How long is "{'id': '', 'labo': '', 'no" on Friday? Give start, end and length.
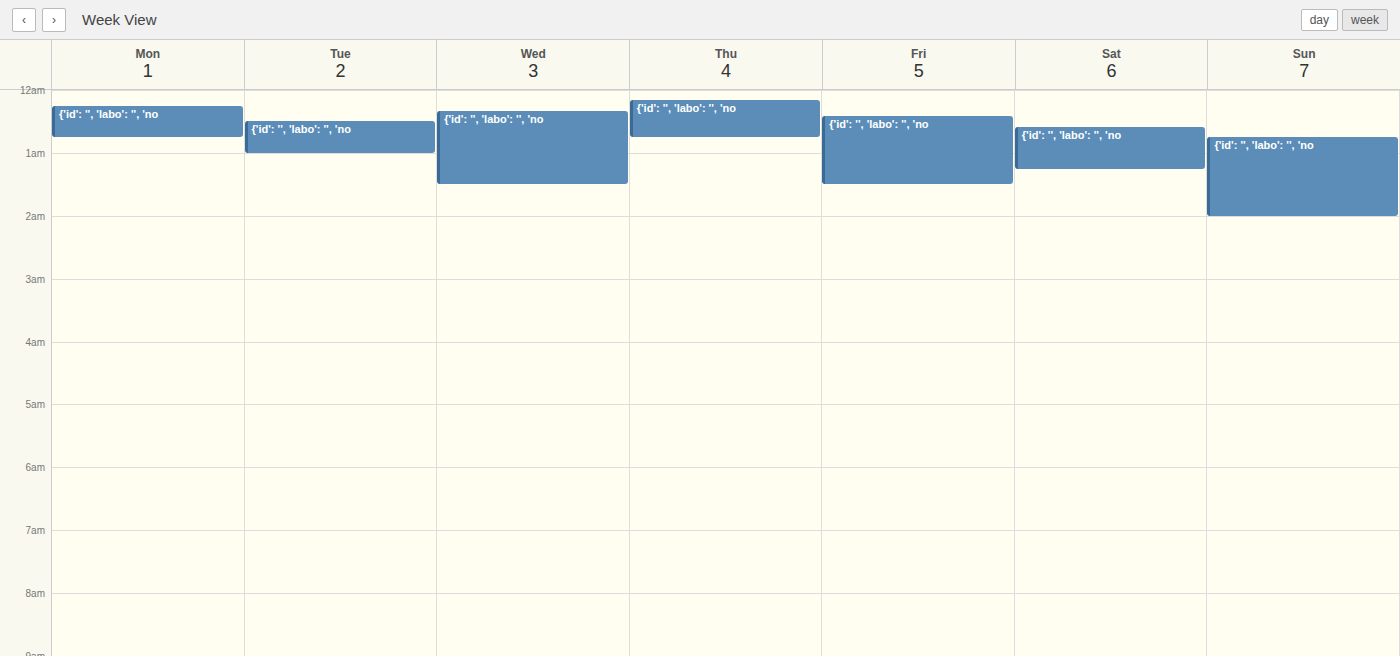
12:25 AM to 1:30 AM, 1 hour 5 minutes